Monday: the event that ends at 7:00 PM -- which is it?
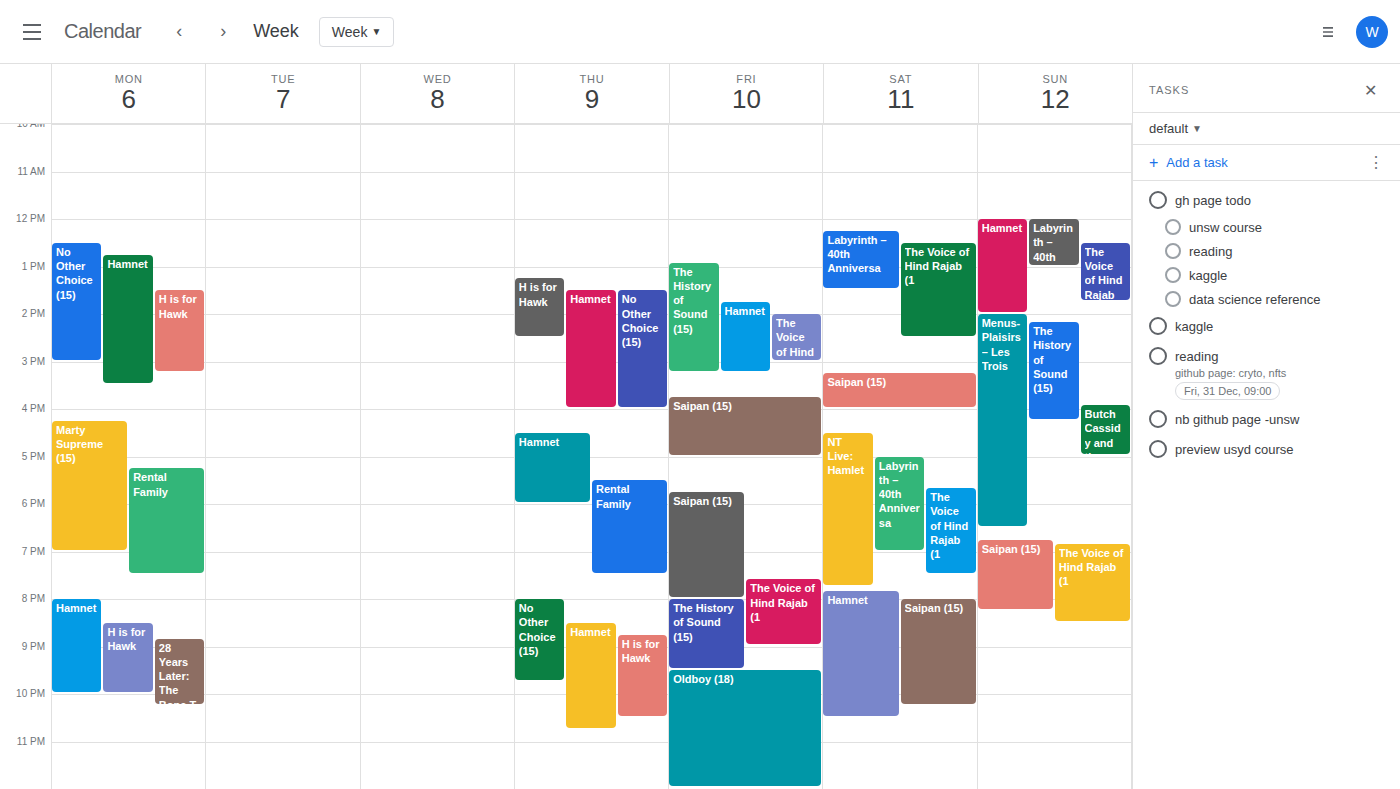
"Marty Supreme (15)"